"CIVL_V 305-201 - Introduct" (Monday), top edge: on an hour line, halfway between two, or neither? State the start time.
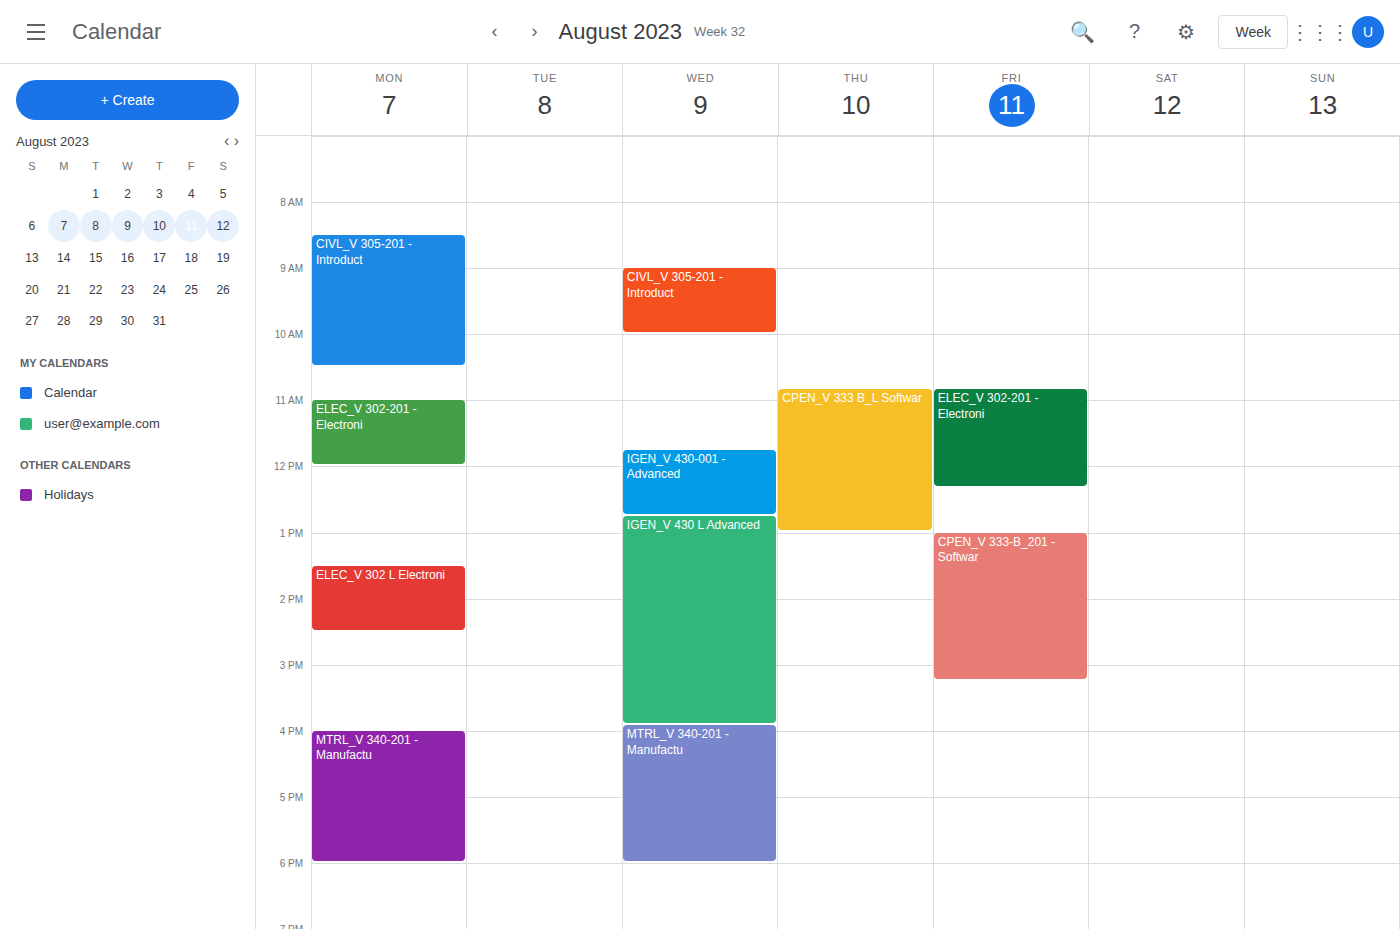
8:30 AM -- halfway between the 8 AM and 9 AM lines.